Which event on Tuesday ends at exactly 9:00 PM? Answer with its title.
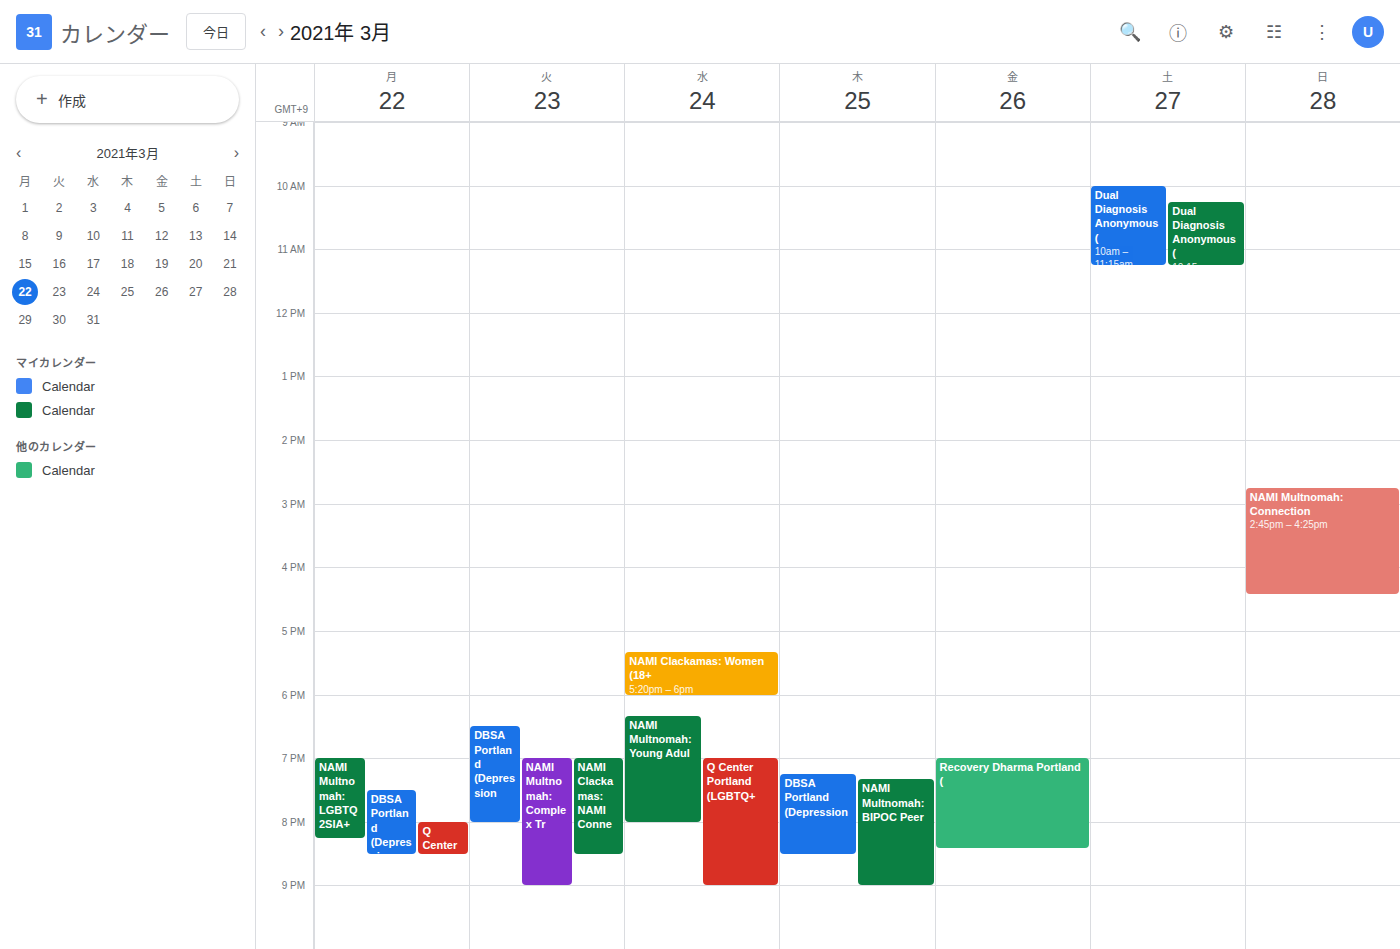
"NAMI Multnomah: Complex Tr"